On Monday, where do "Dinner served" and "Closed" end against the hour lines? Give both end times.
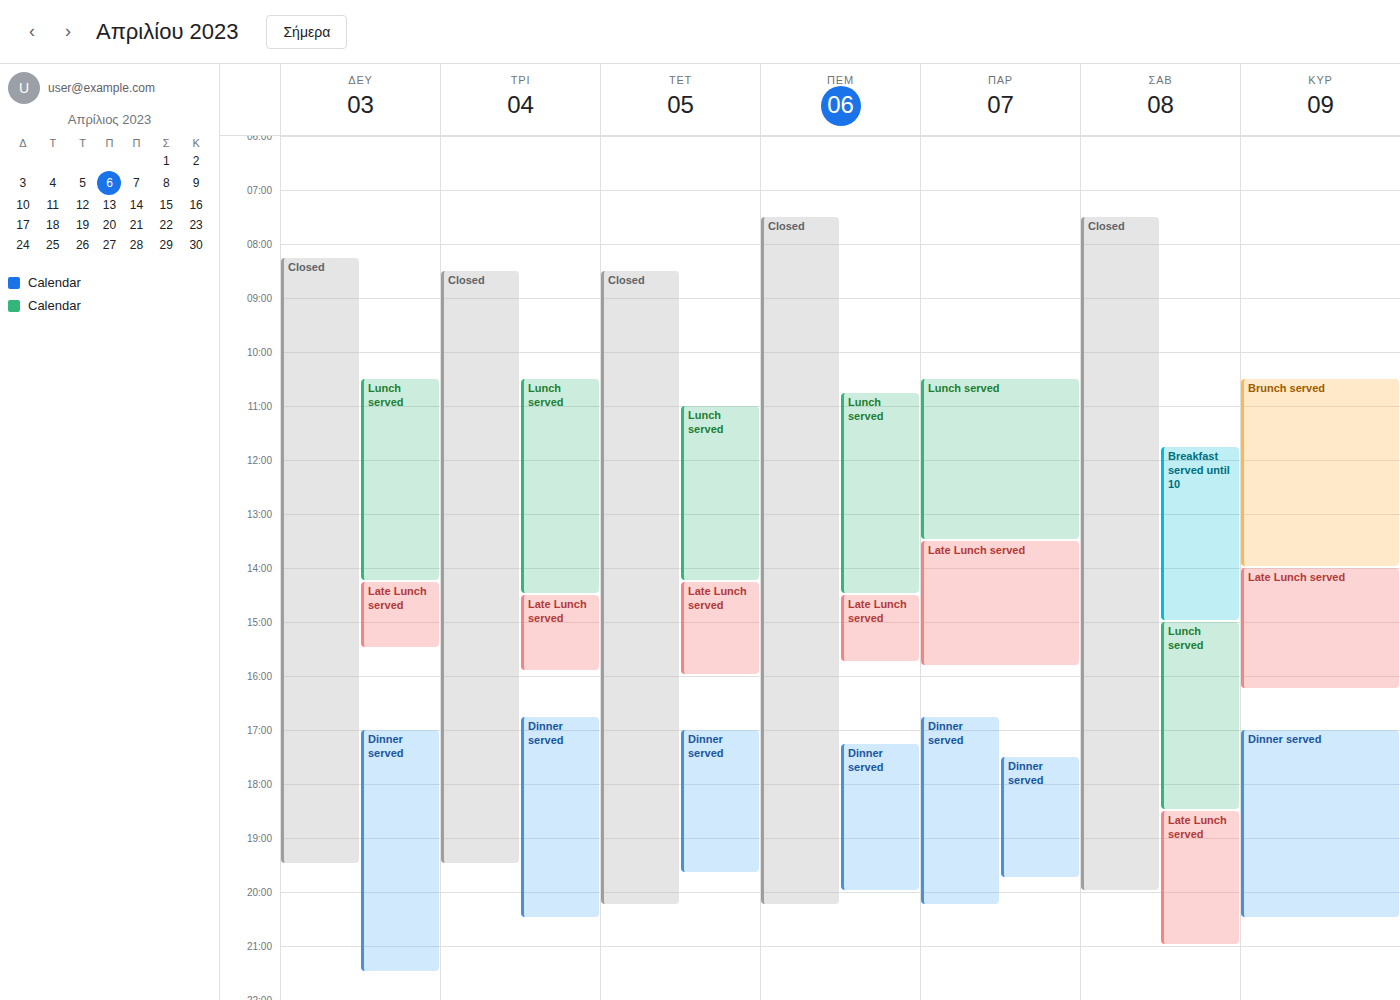
"Dinner served": 9:30 PM, halfway between the 9 PM and 10 PM lines. "Closed": 7:30 PM, halfway between the 7 PM and 8 PM lines.